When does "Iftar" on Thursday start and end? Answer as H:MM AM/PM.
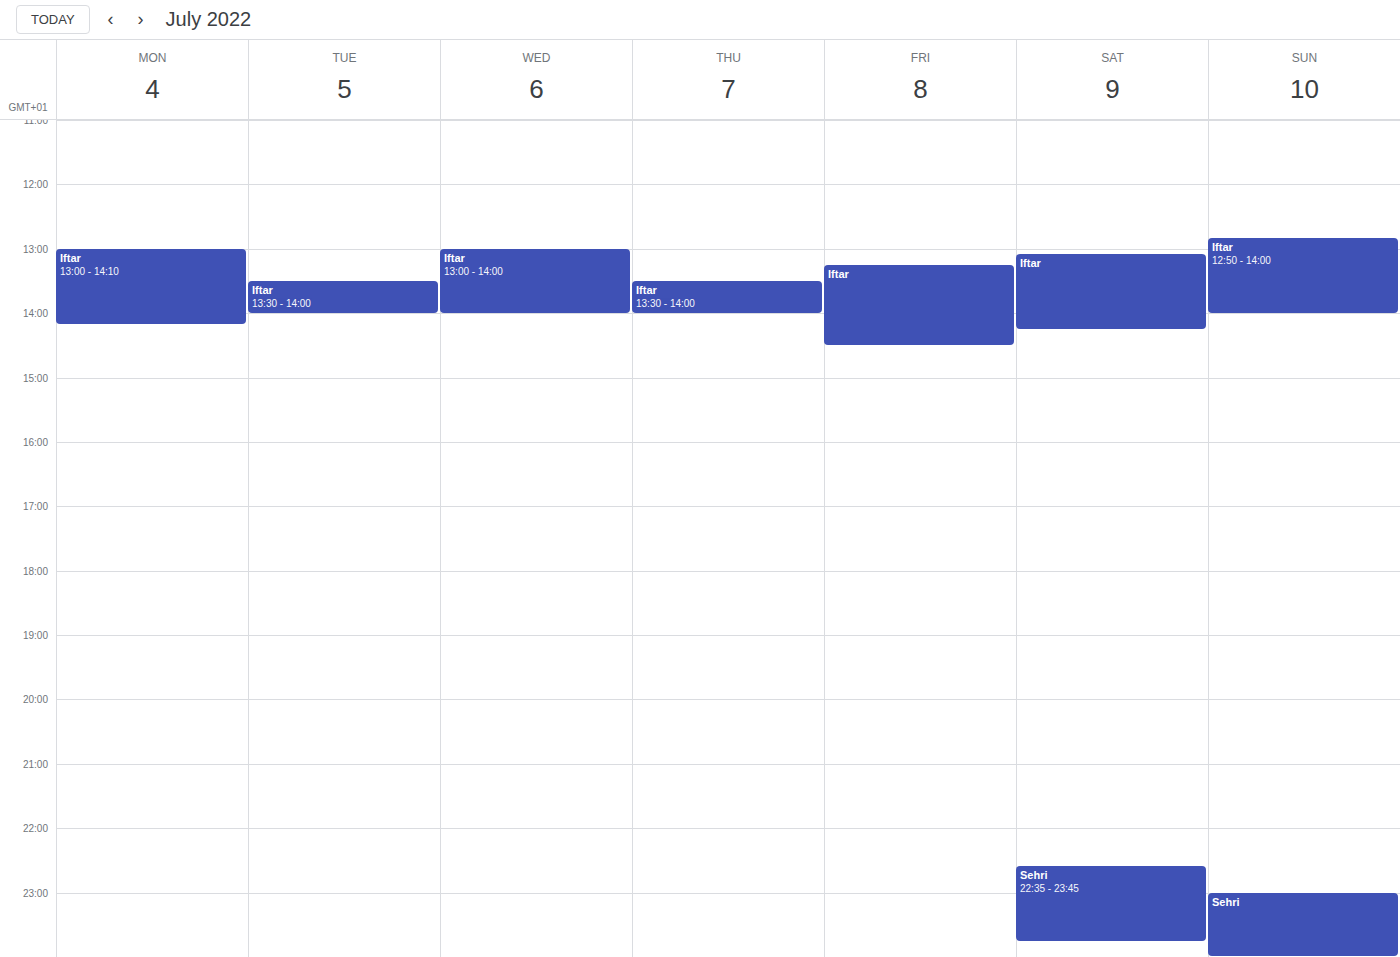
1:30 PM to 2:00 PM